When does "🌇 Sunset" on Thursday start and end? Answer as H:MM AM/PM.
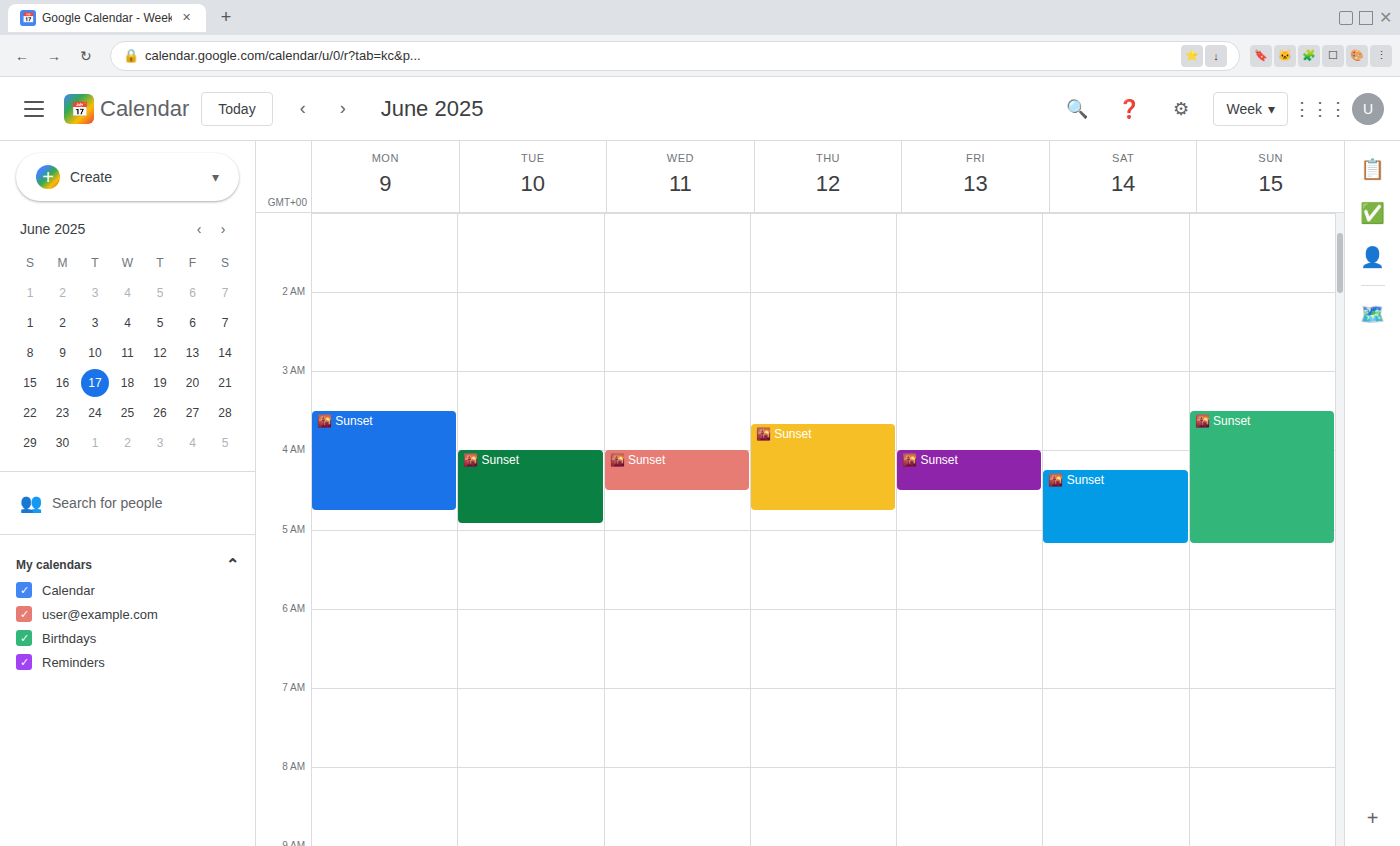
3:40 AM to 4:45 AM